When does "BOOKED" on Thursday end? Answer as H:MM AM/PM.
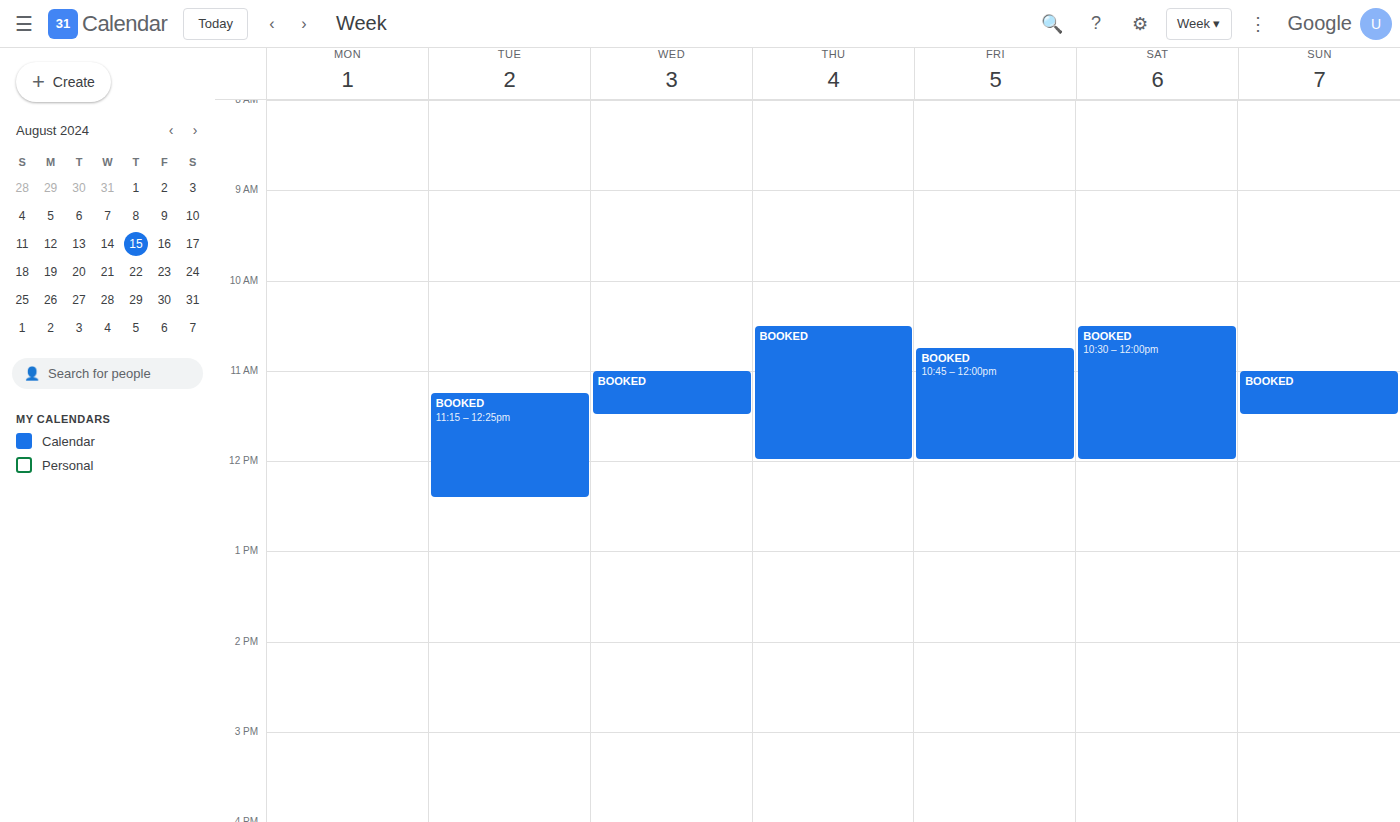
12:00 PM